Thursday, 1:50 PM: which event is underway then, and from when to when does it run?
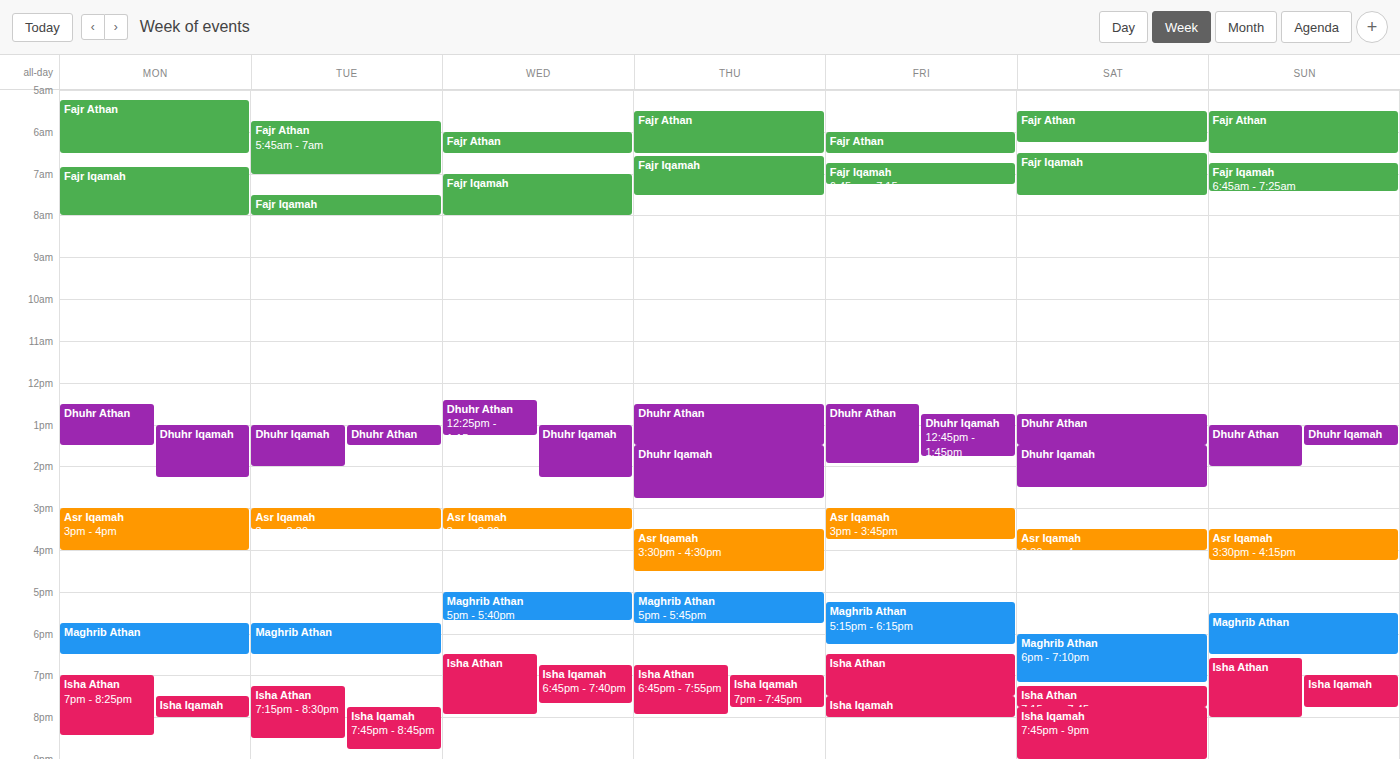
"Dhuhr Iqamah", 1:30 PM to 2:45 PM